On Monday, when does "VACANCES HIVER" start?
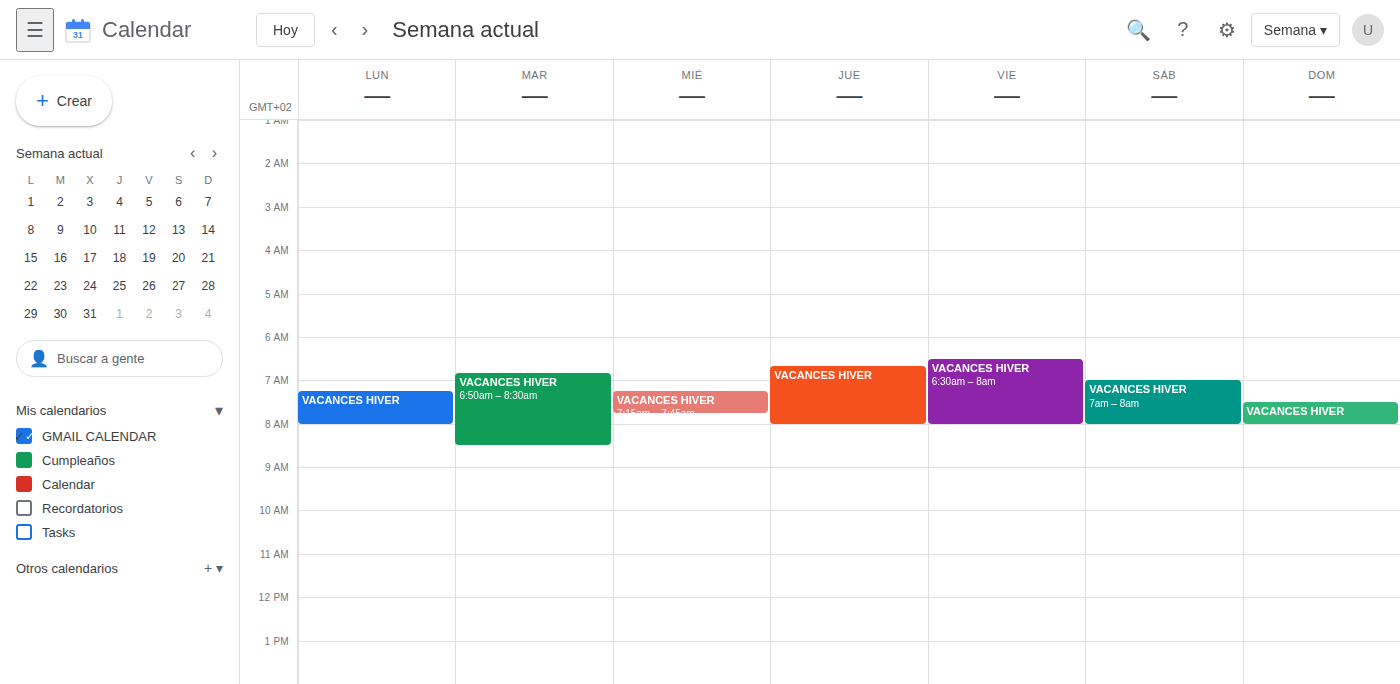
7:15 AM